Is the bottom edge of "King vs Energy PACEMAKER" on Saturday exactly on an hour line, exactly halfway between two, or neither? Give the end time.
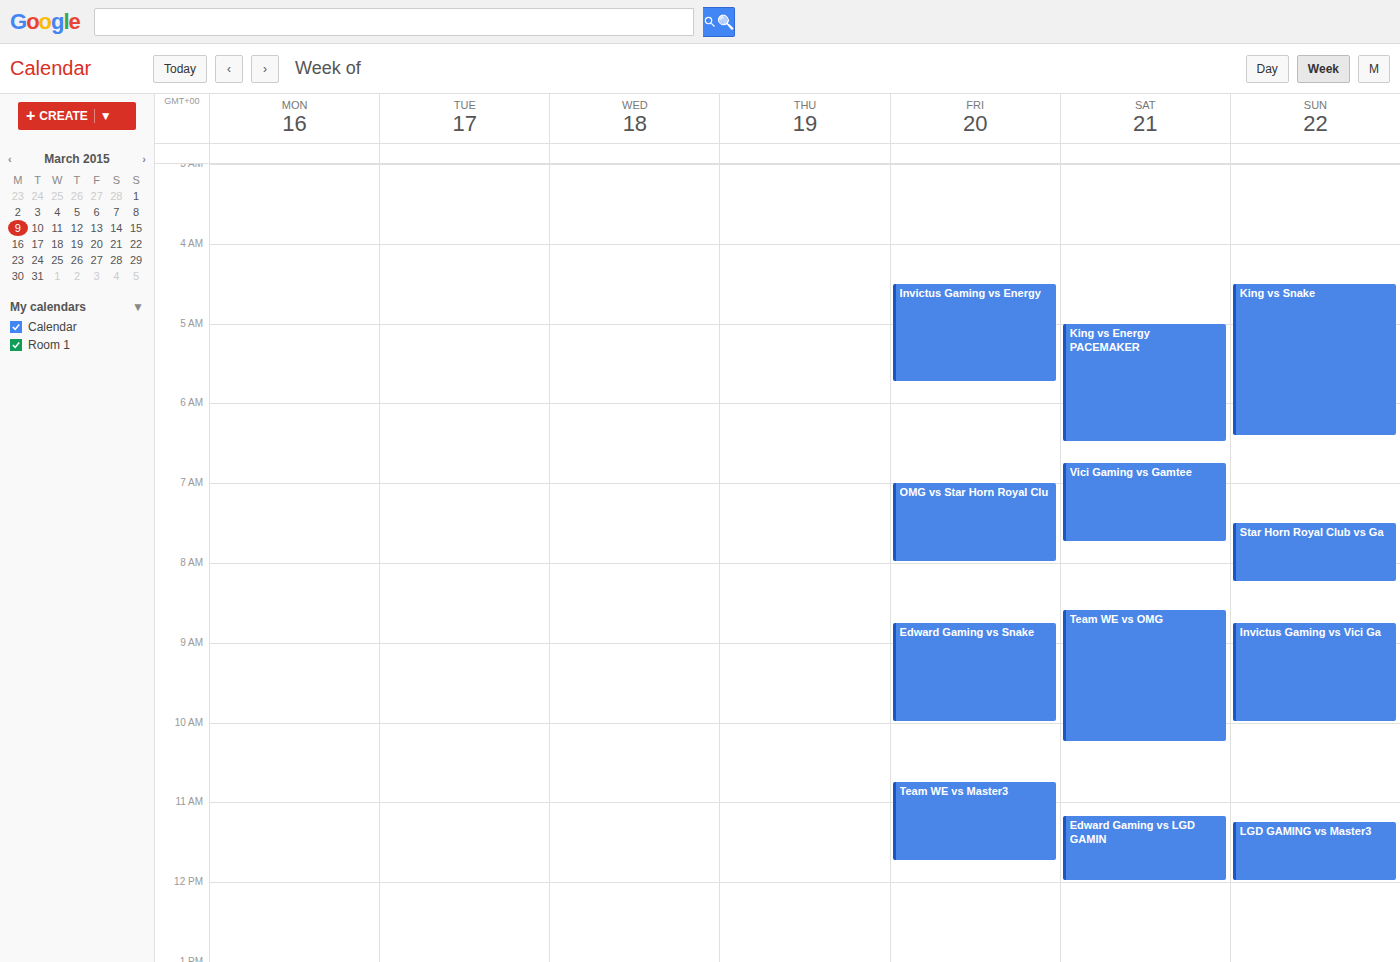
6:30 AM -- halfway between the 6 AM and 7 AM lines.